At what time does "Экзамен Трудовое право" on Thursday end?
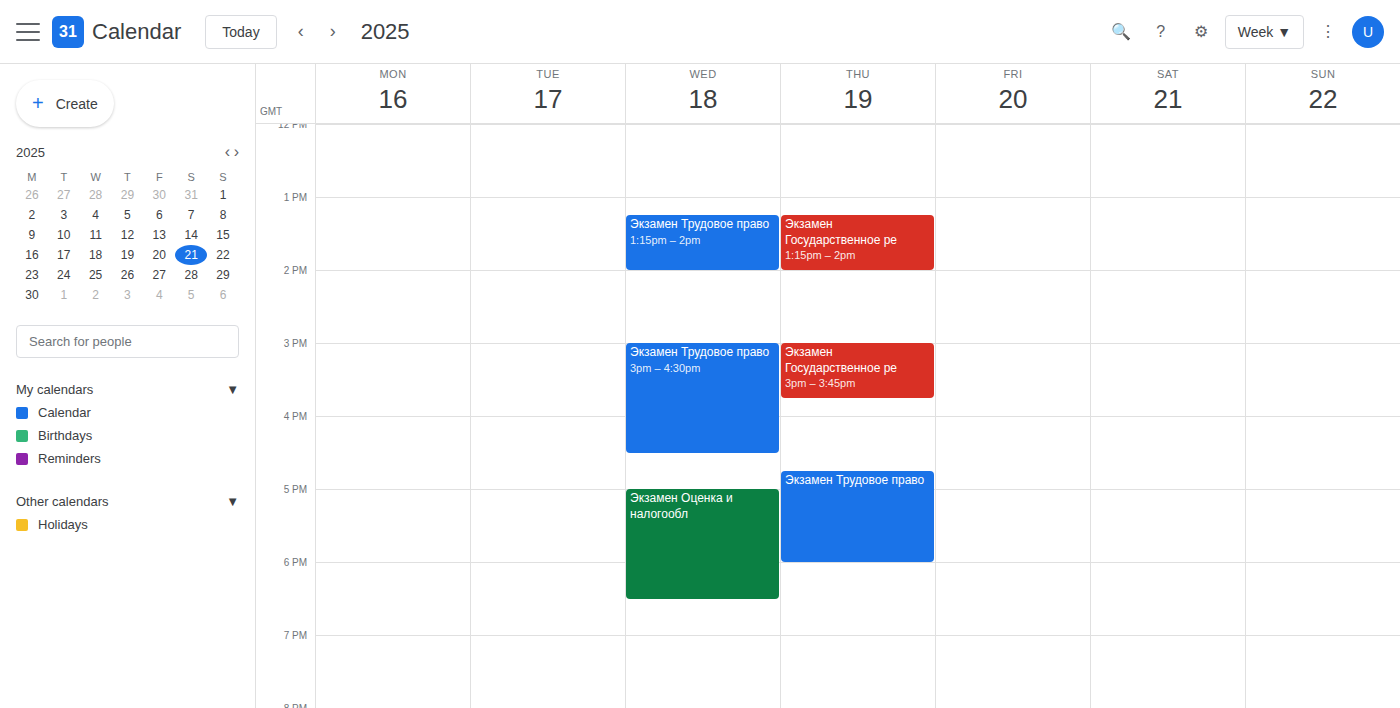
18:00